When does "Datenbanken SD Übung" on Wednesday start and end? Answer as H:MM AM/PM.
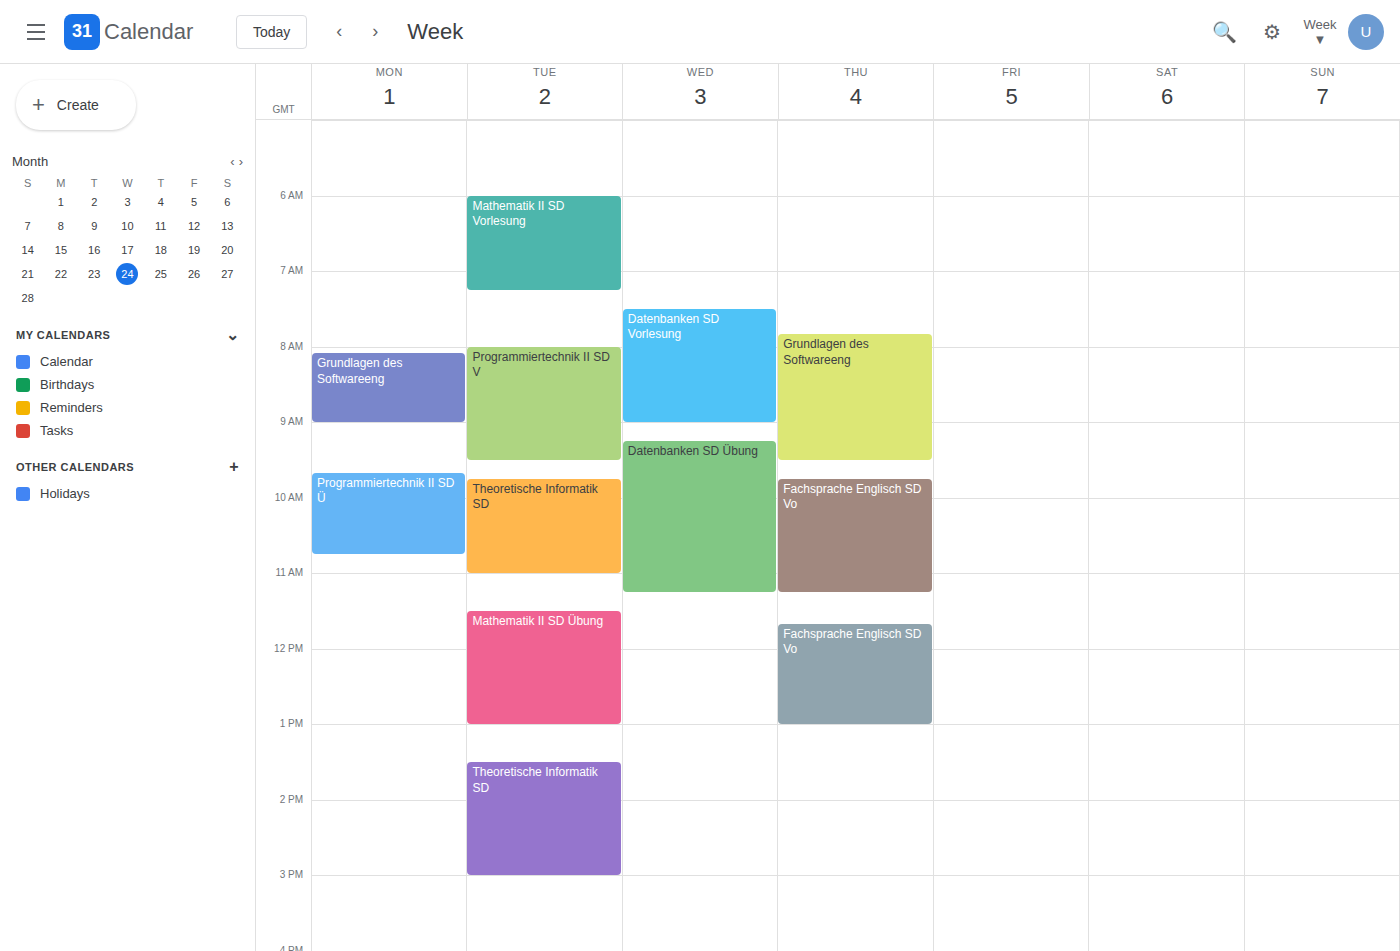
9:15 AM to 11:15 AM